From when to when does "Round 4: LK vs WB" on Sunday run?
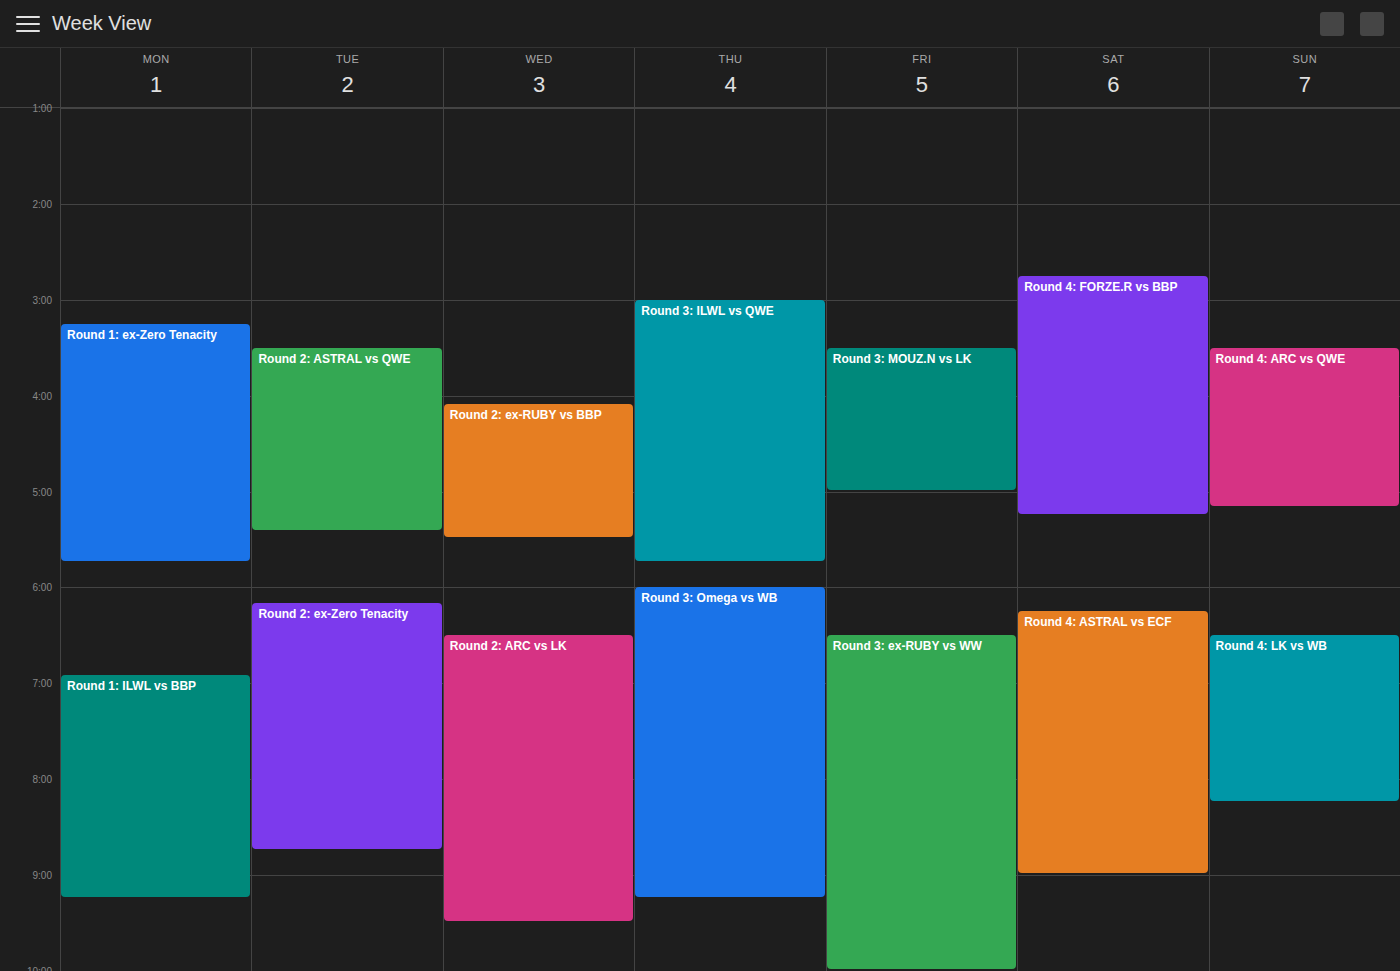
6:30 PM to 8:15 PM